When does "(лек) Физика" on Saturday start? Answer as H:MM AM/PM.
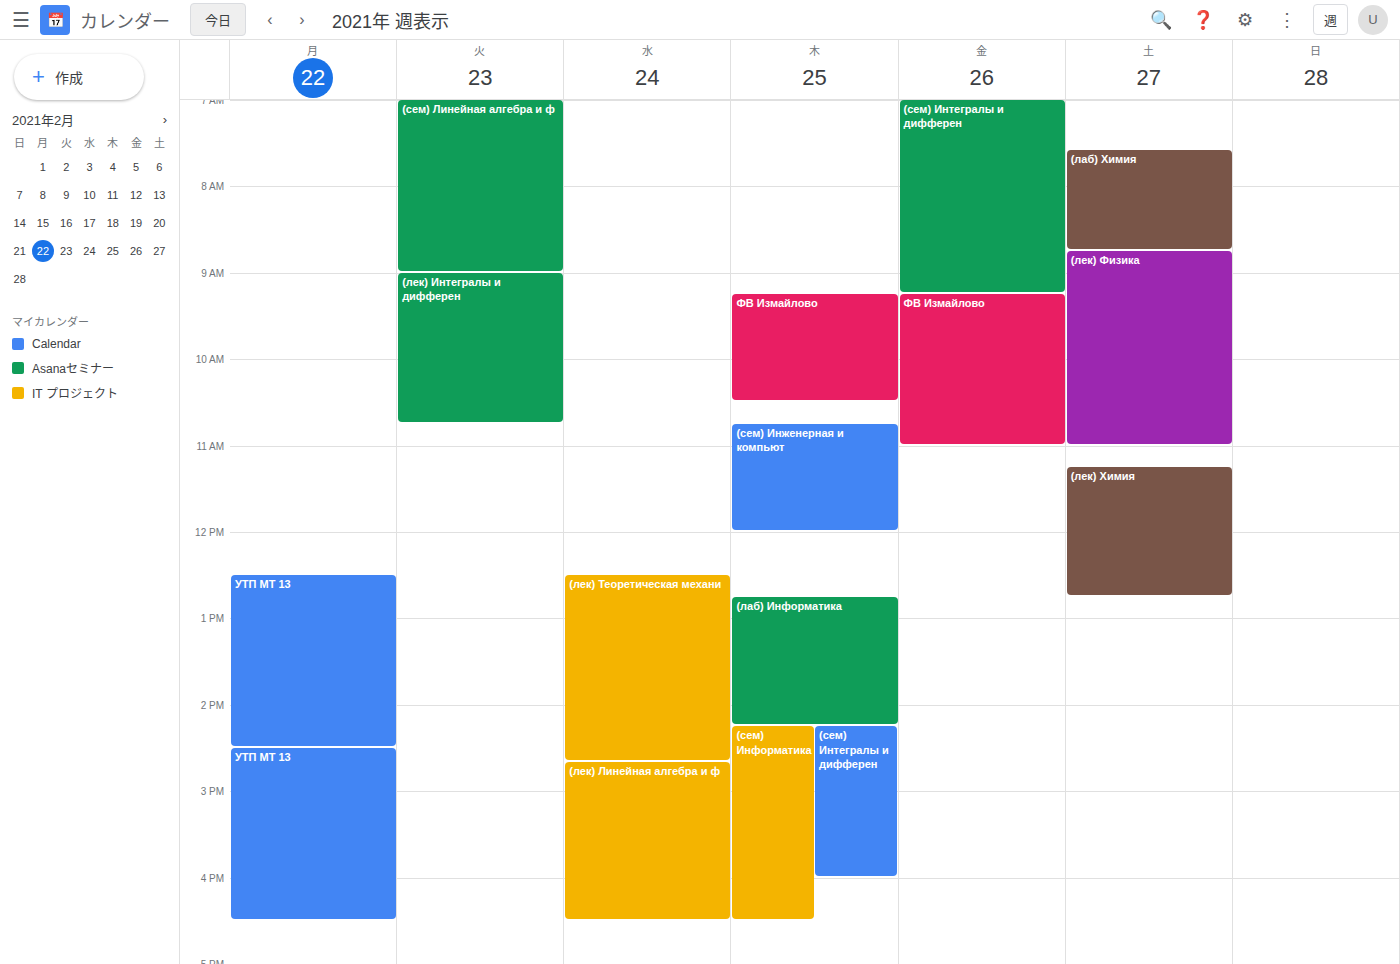
8:45 AM